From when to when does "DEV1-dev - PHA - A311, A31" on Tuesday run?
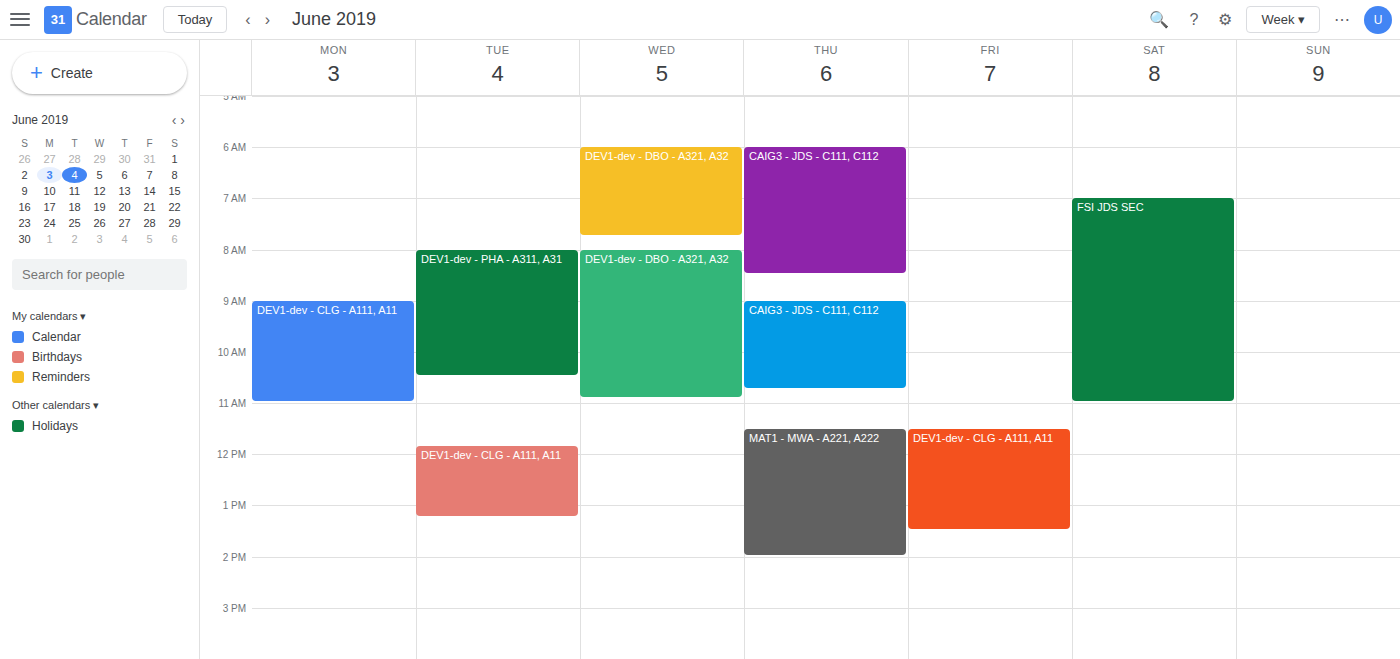
8:00 AM to 10:30 AM